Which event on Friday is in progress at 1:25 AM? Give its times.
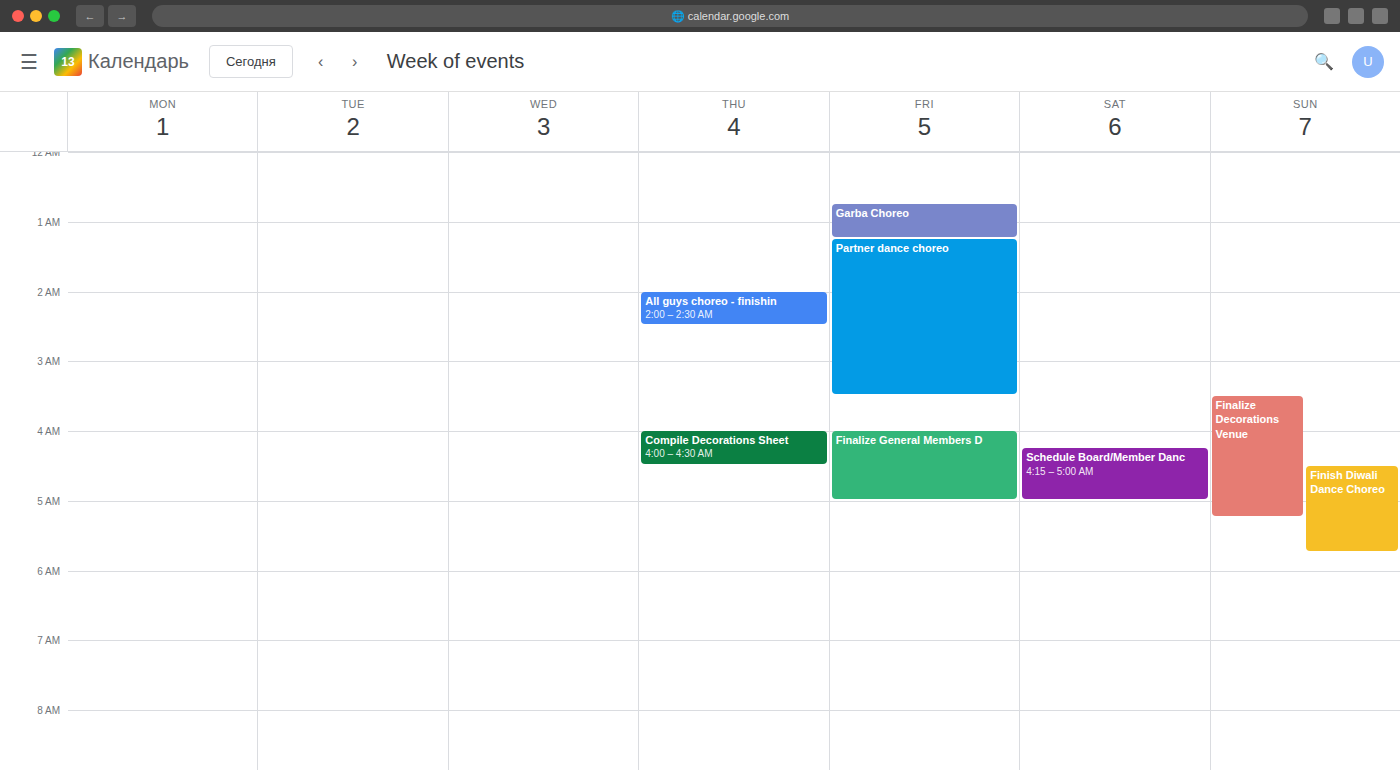
"Partner dance choreo", 1:15 AM to 3:30 AM